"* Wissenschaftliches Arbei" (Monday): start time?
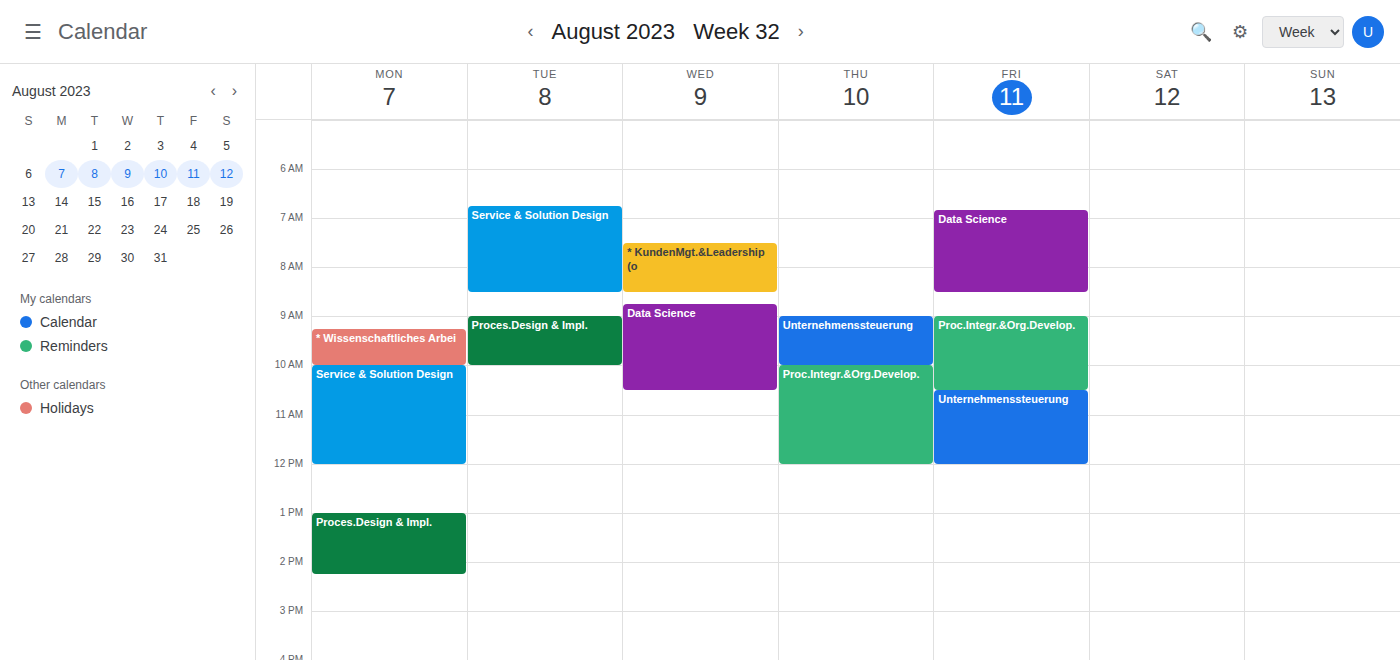
9:15 AM